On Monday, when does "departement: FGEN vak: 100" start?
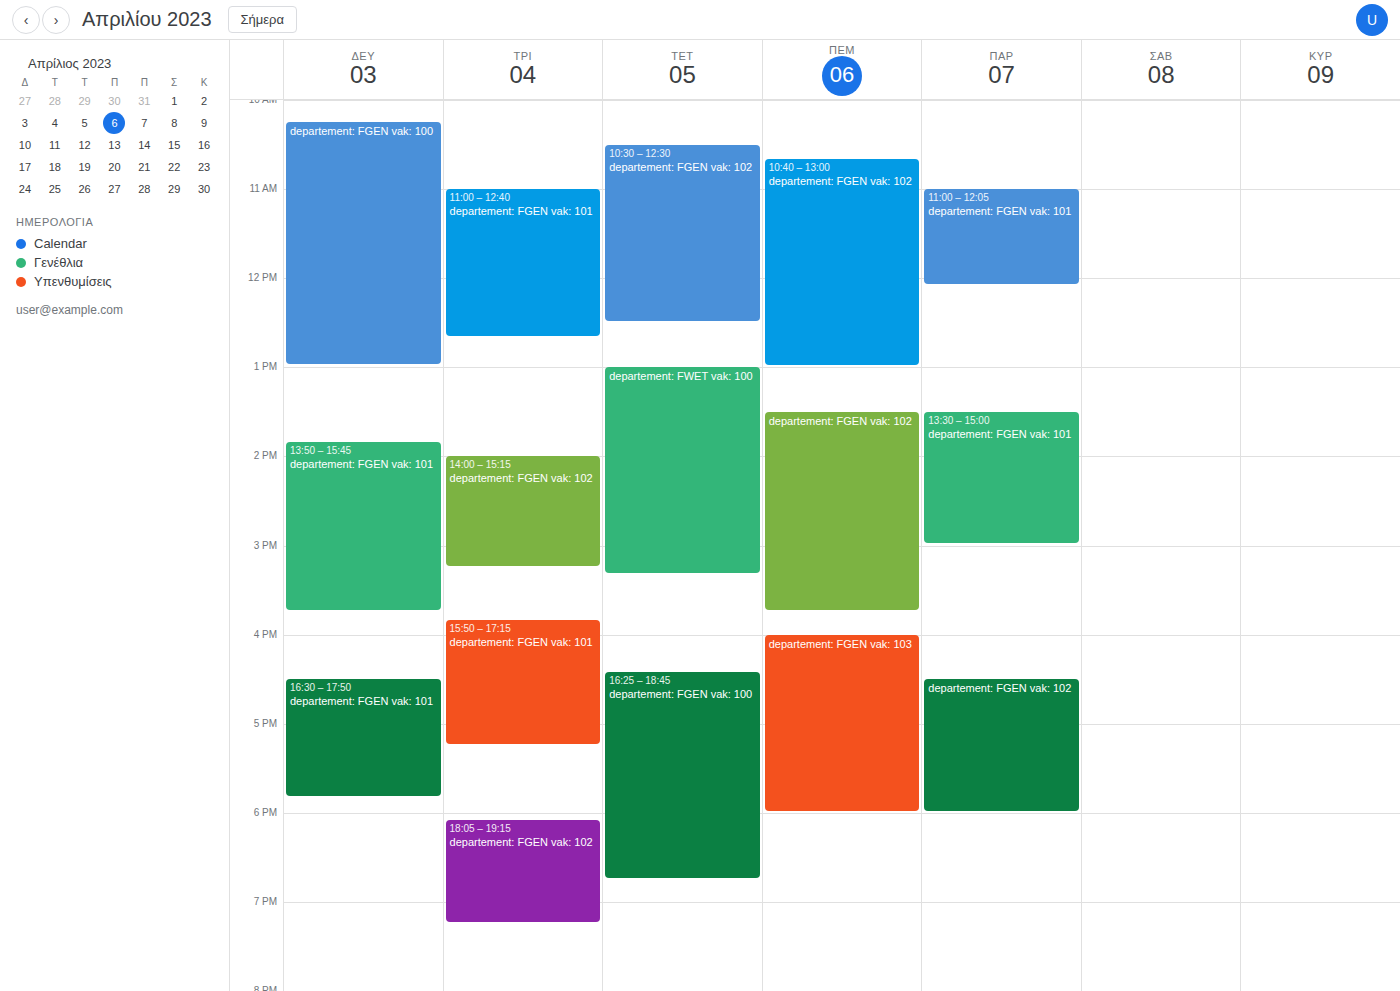
10:15 AM